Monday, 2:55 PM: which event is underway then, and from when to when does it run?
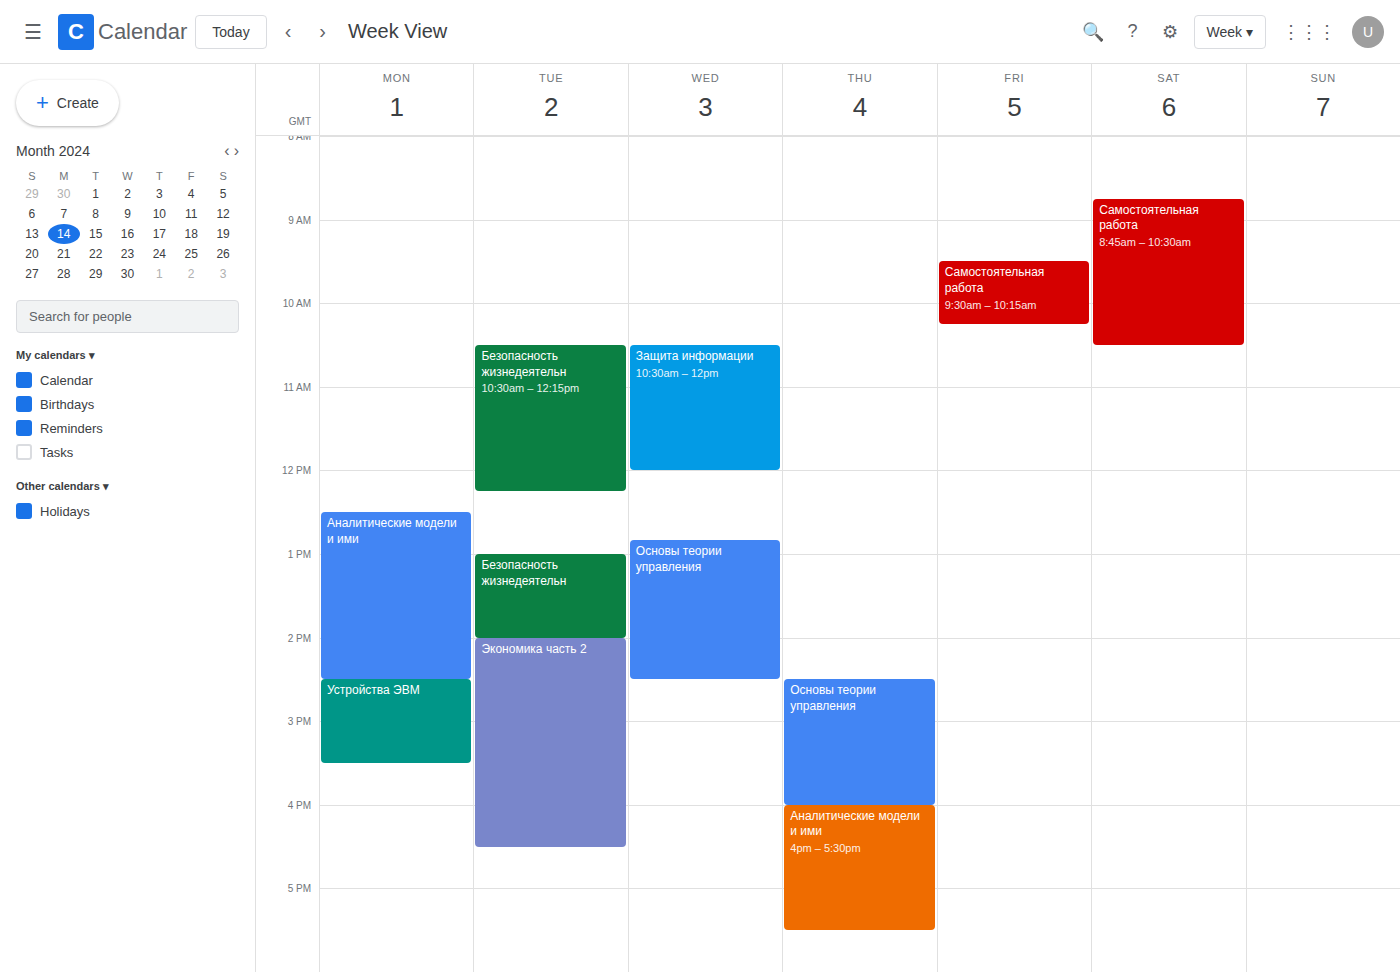
"Устройства ЭВМ", 2:30 PM to 3:30 PM